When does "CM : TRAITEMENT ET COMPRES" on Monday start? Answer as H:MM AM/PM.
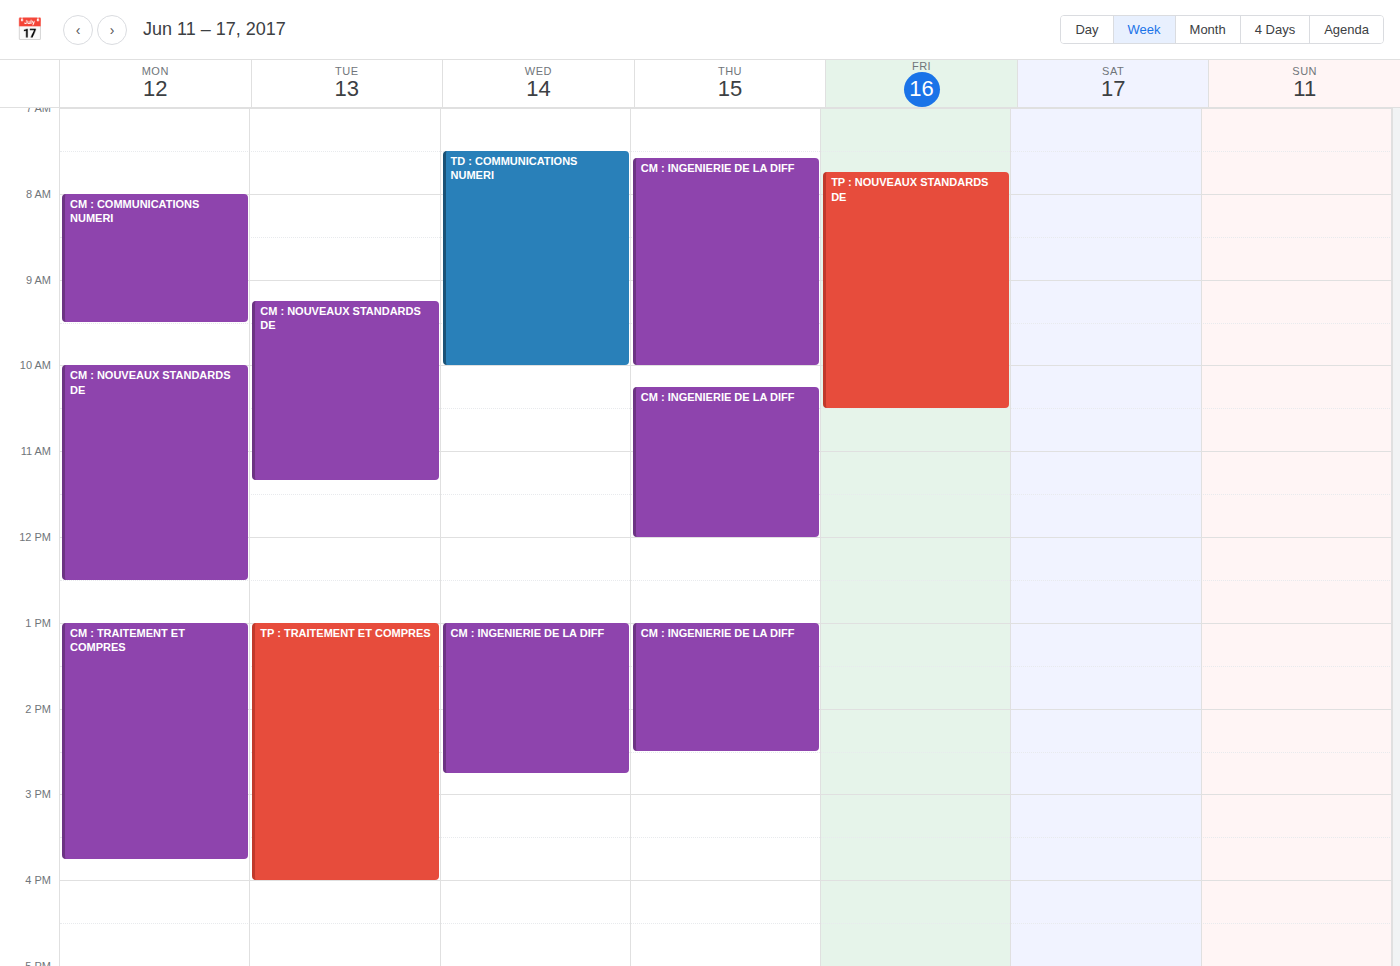
1:00 PM